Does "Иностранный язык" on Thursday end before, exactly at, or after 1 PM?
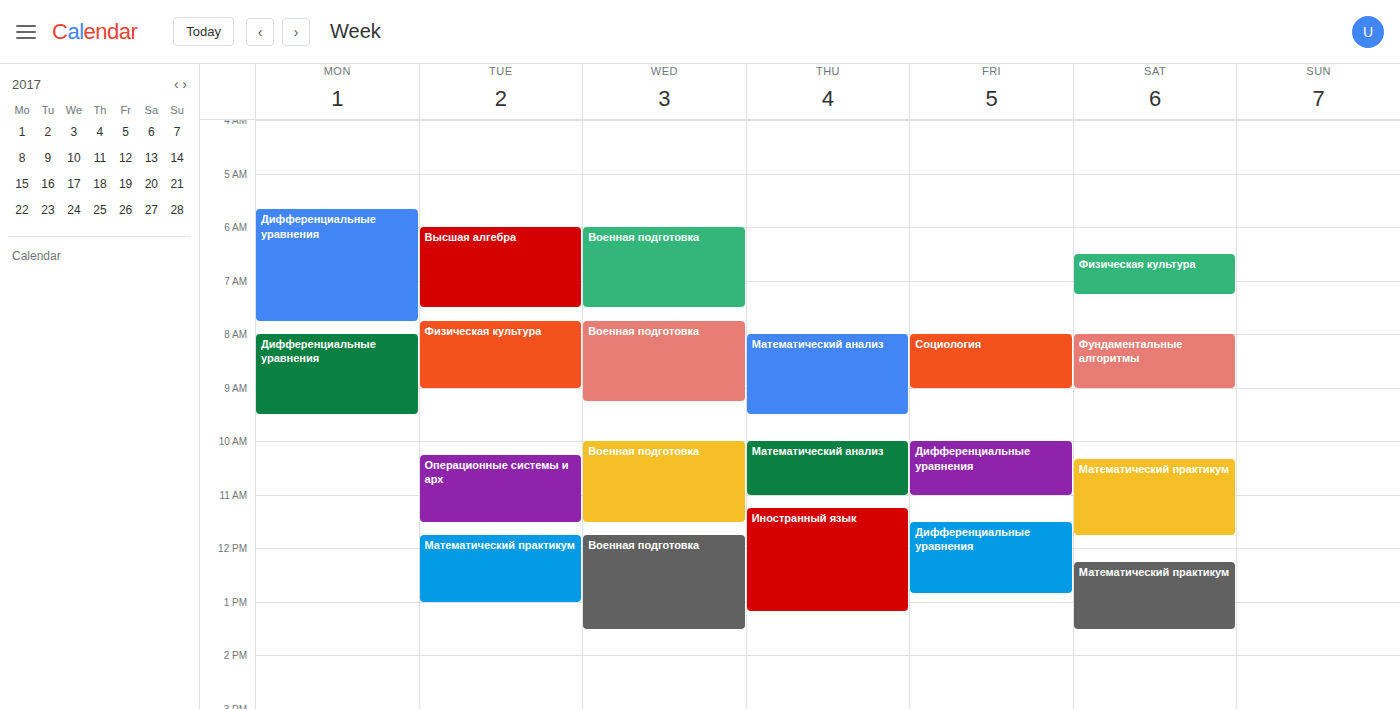
1:10 PM -- after 1 PM, 10 minutes below the 1 PM line.